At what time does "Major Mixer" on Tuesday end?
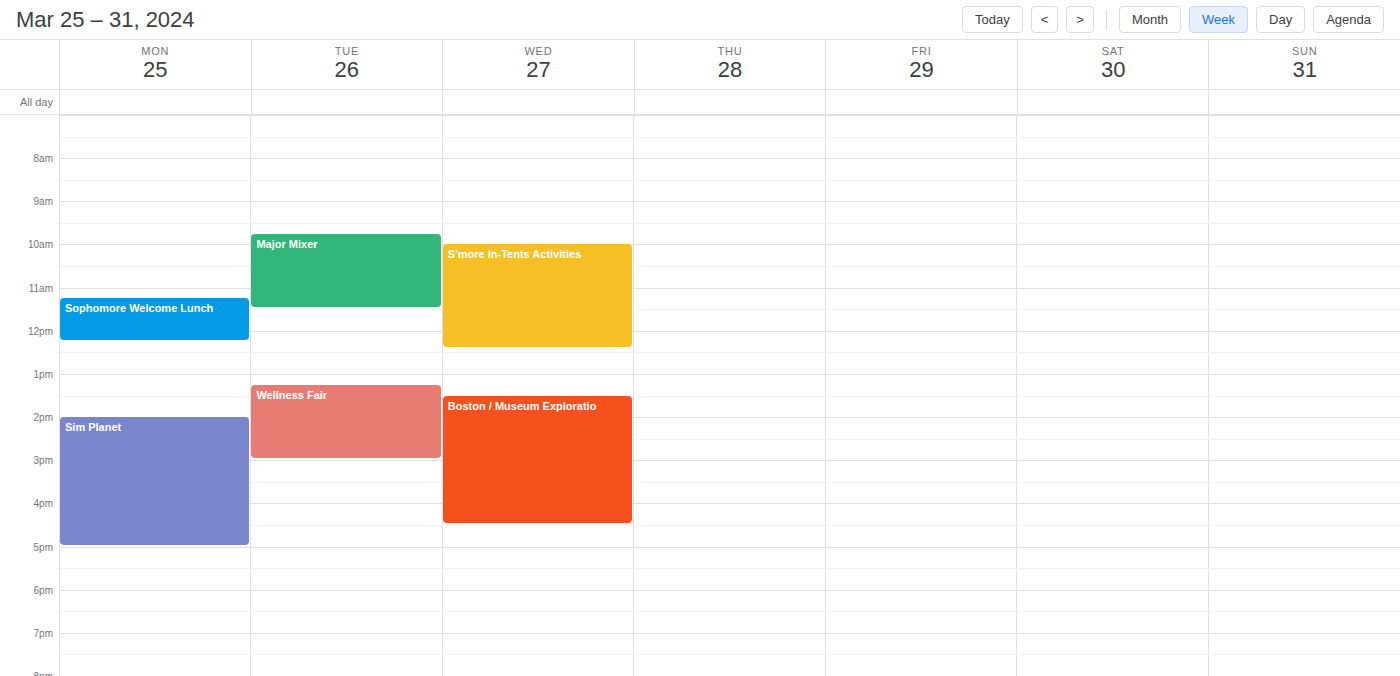
11:30 AM